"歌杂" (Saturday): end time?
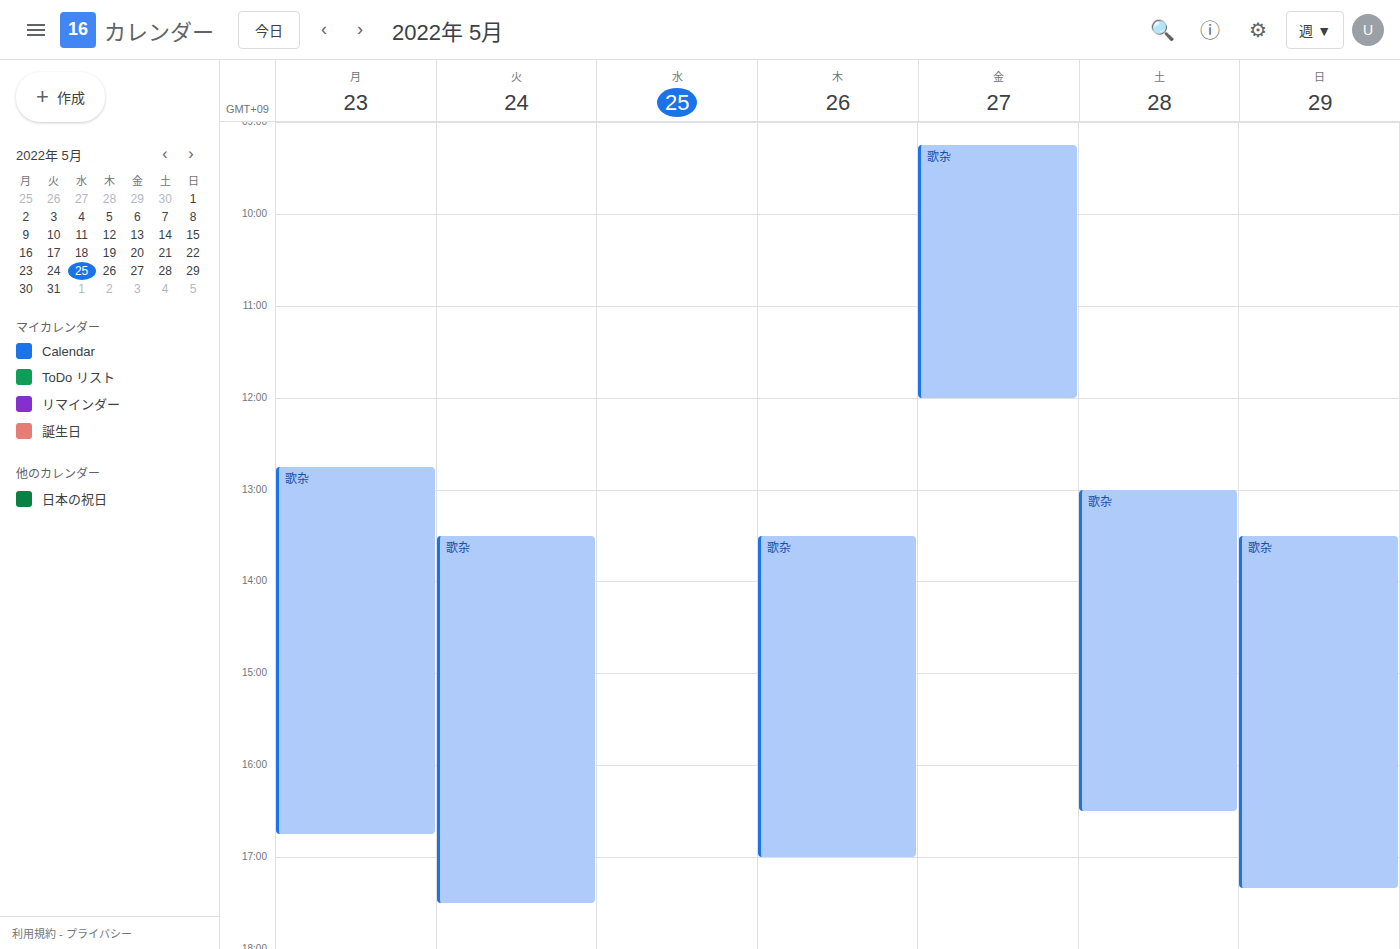
4:30 PM